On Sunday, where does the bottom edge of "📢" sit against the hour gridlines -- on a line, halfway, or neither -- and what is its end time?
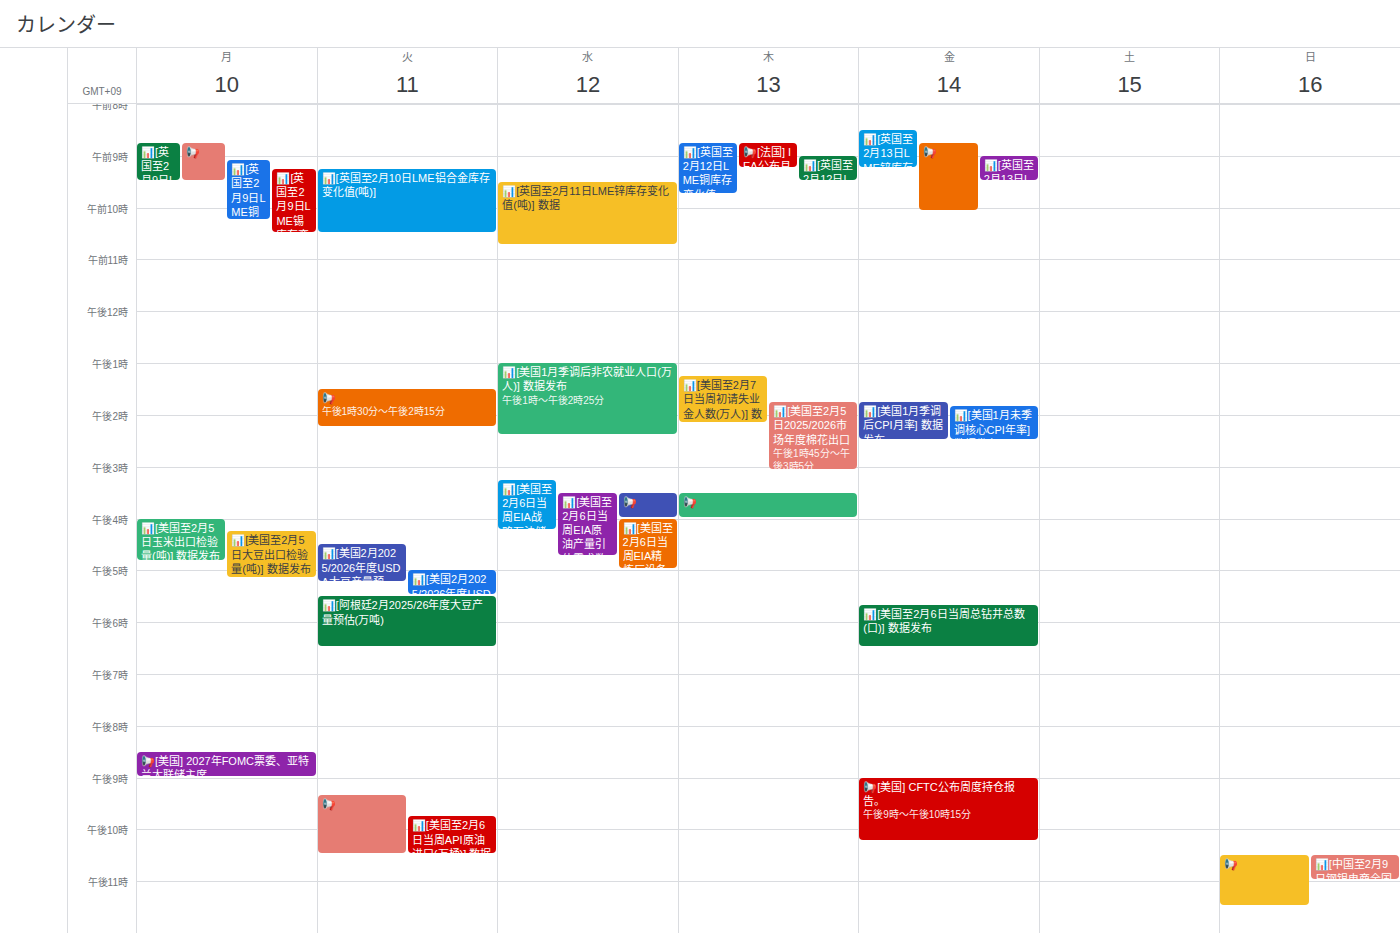
11:30 PM -- halfway between the 11 PM and 12 AM lines.